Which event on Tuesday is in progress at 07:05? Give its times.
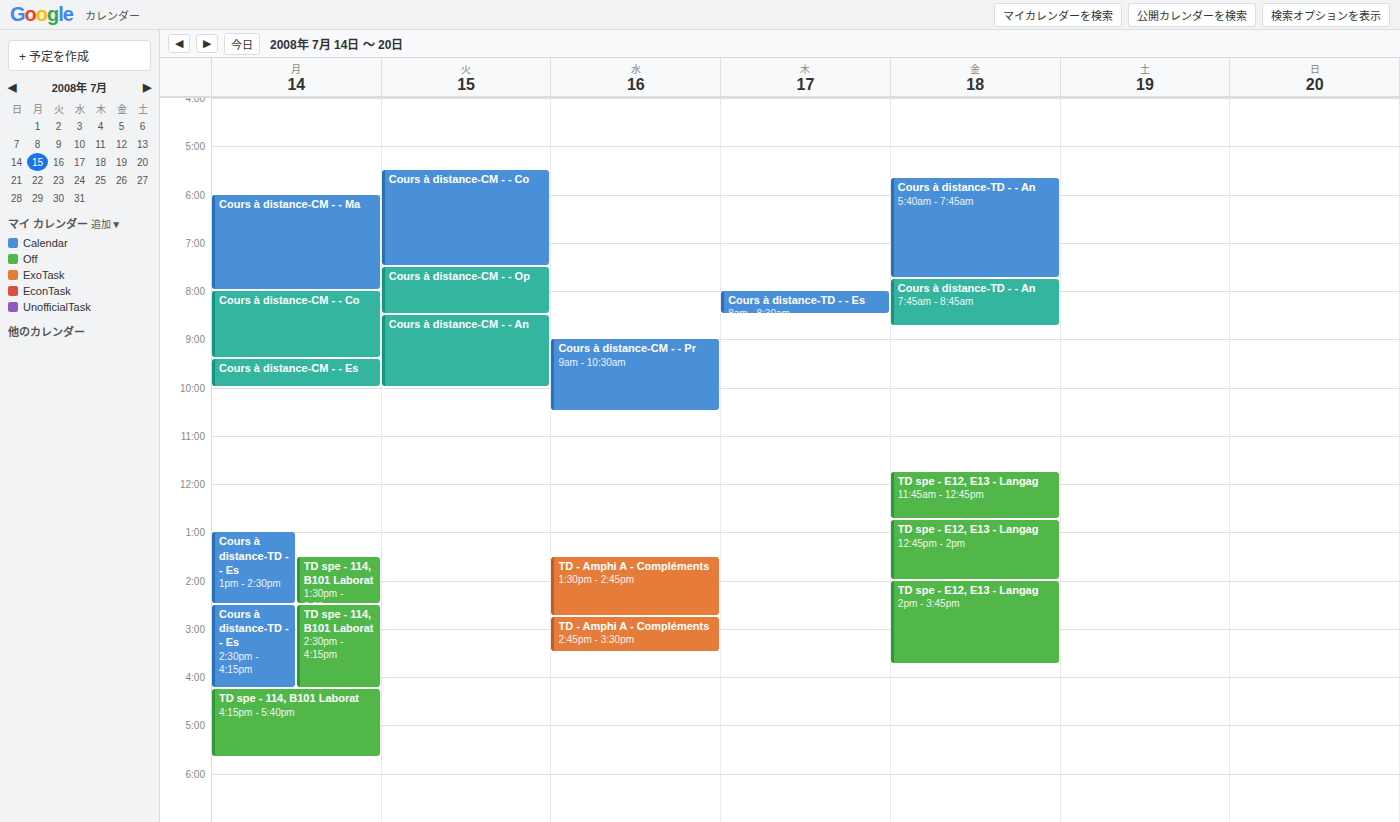
"Cours à distance-CM - - Co", 05:30 to 07:30